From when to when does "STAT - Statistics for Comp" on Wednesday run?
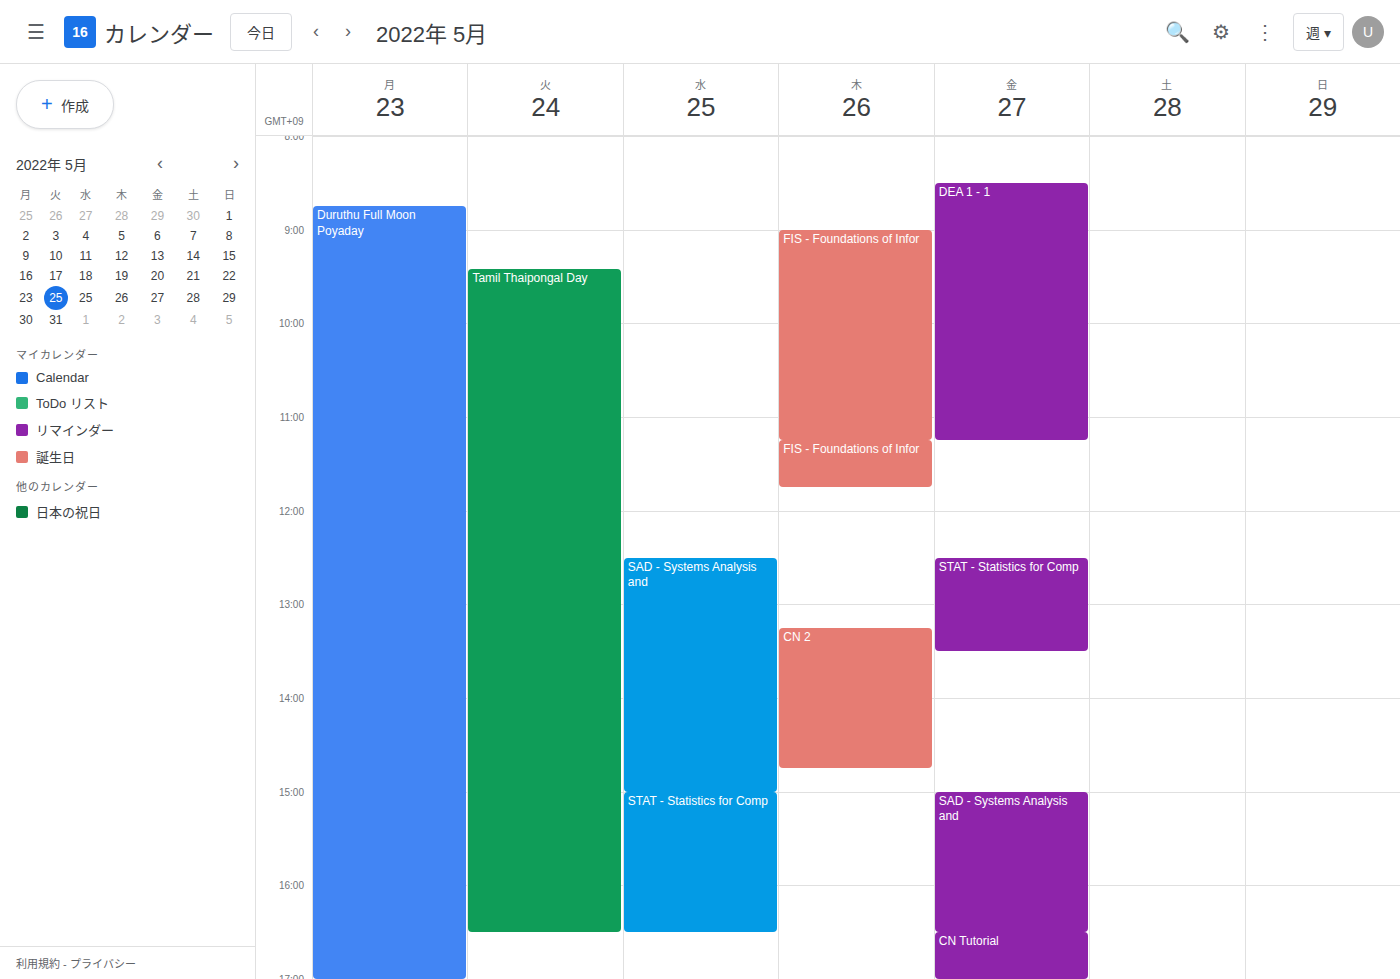
3:00 PM to 4:30 PM